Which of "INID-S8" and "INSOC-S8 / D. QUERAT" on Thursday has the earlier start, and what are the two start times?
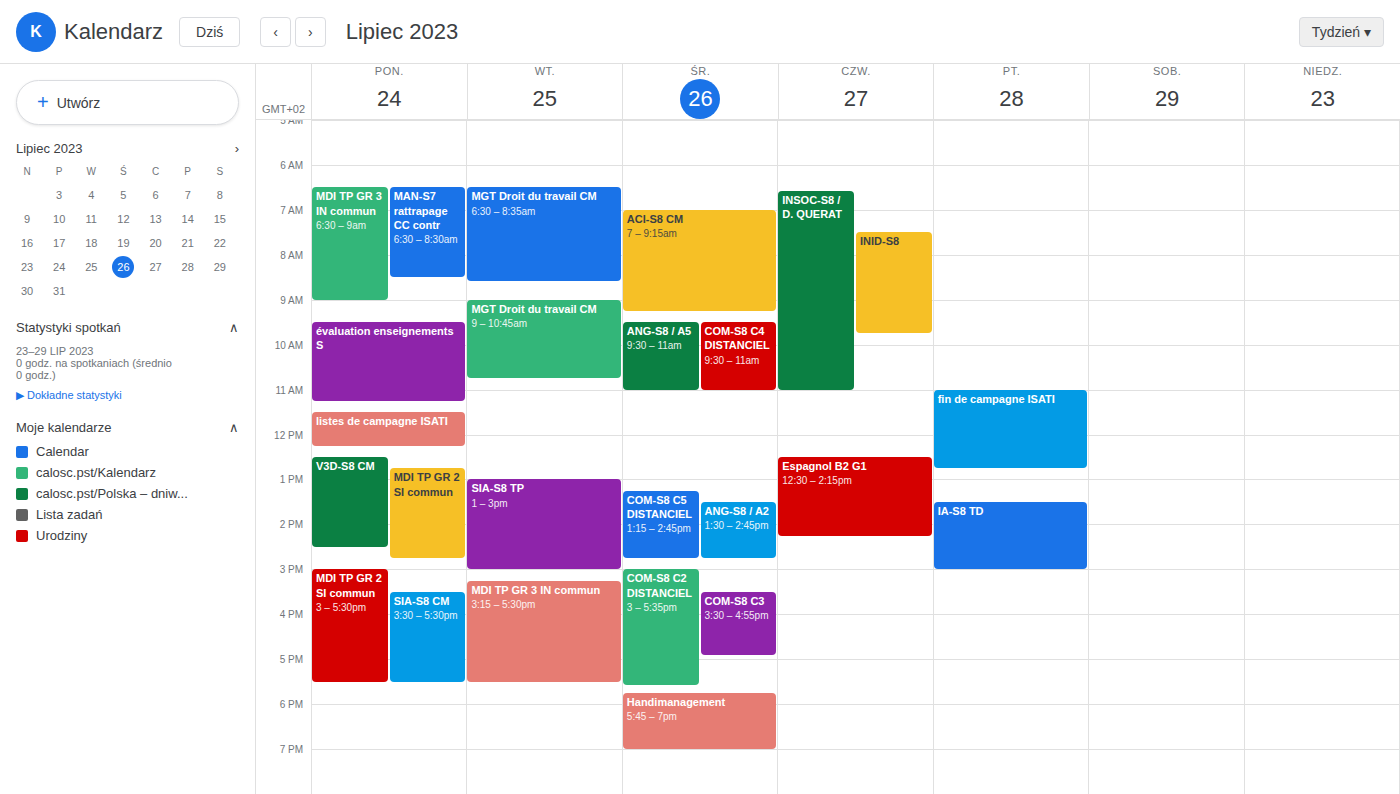
"INSOC-S8 / D. QUERAT" 6:35 AM; "INID-S8" 7:30 AM.